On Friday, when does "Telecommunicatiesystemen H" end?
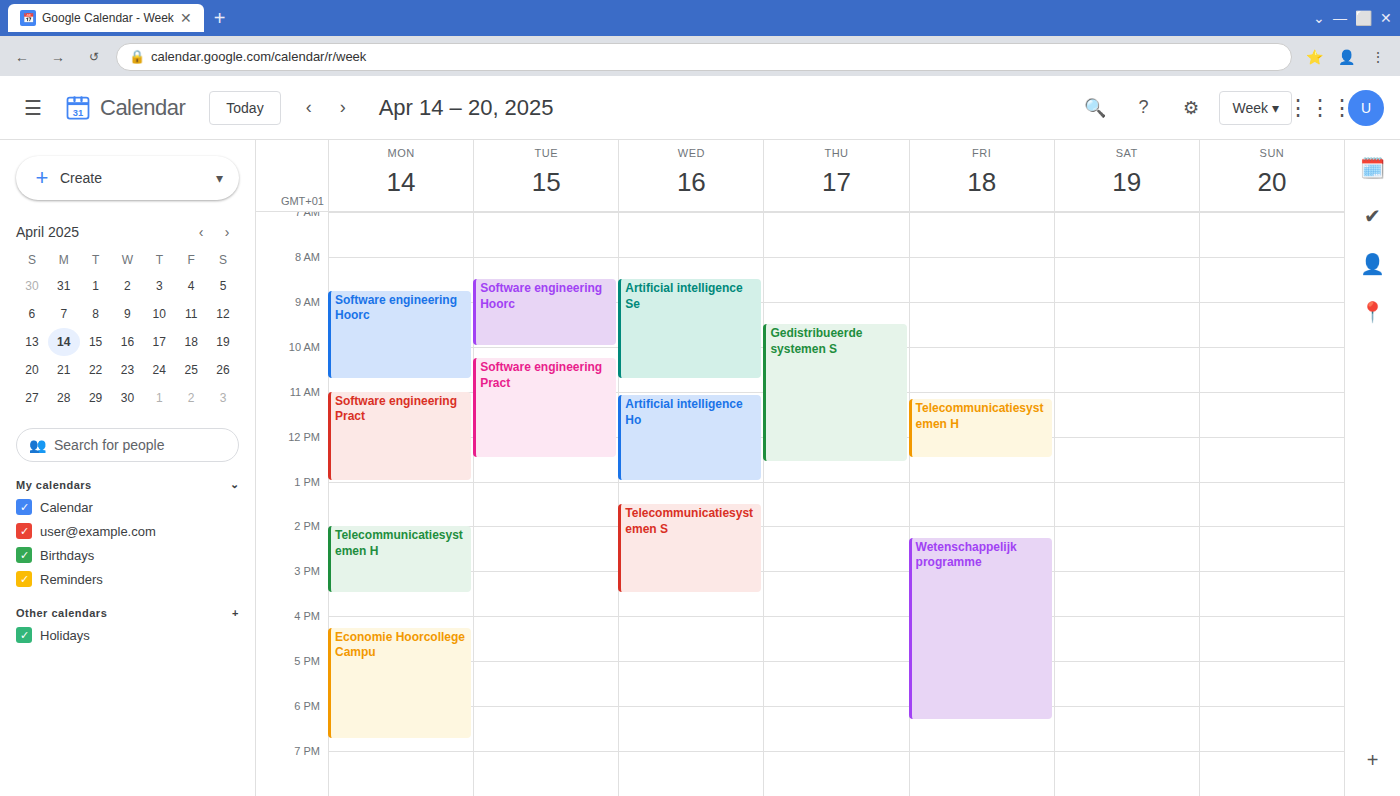
12:30